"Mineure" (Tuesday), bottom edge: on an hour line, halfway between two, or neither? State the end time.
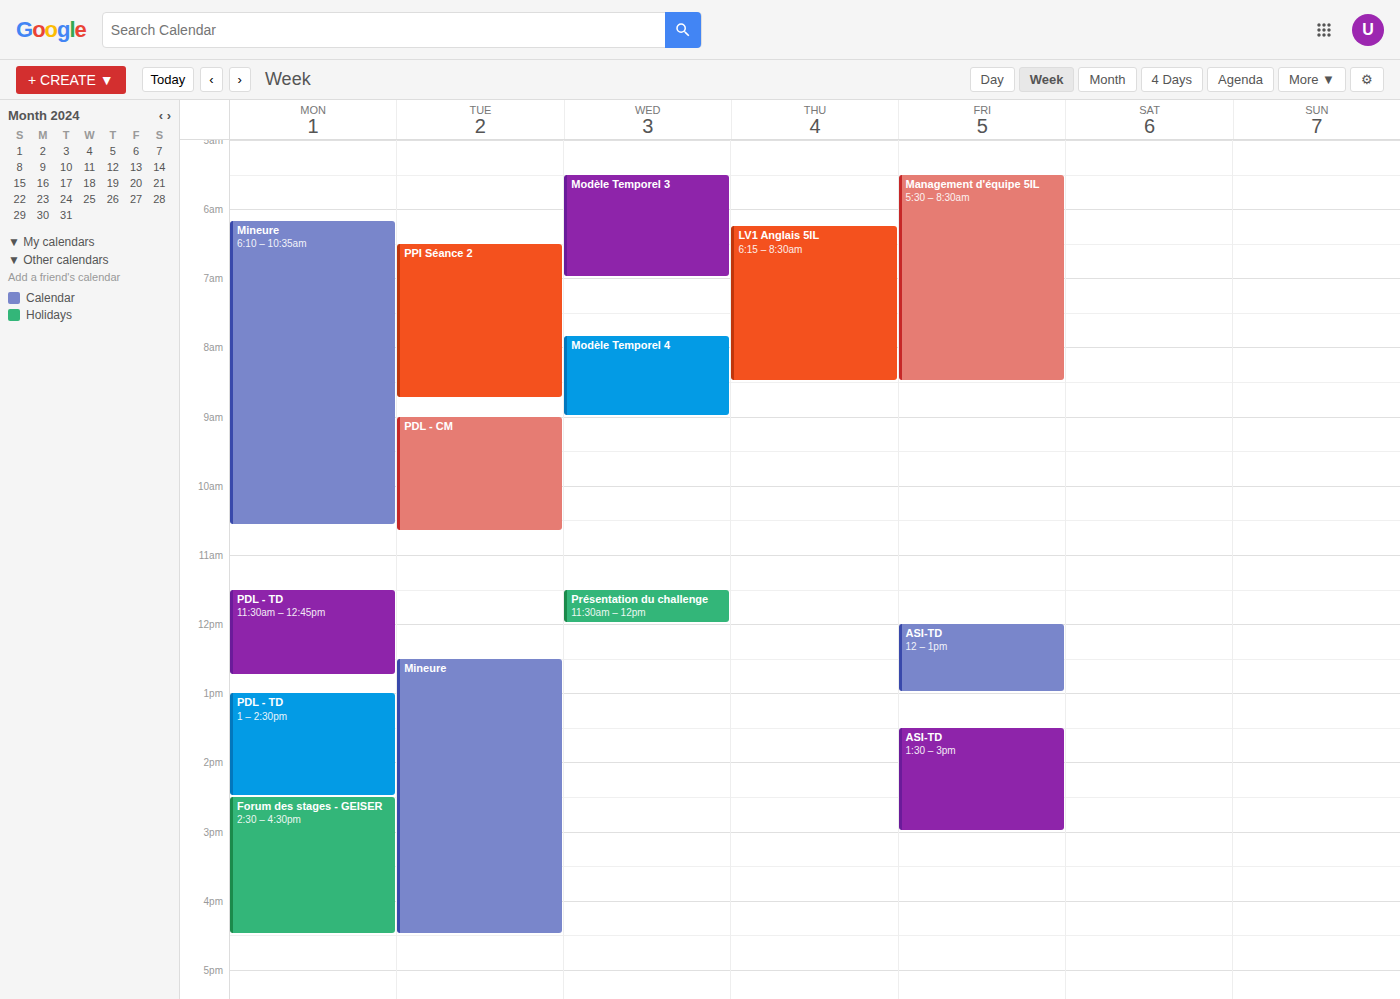
4:30 PM -- halfway between the 4 PM and 5 PM lines.